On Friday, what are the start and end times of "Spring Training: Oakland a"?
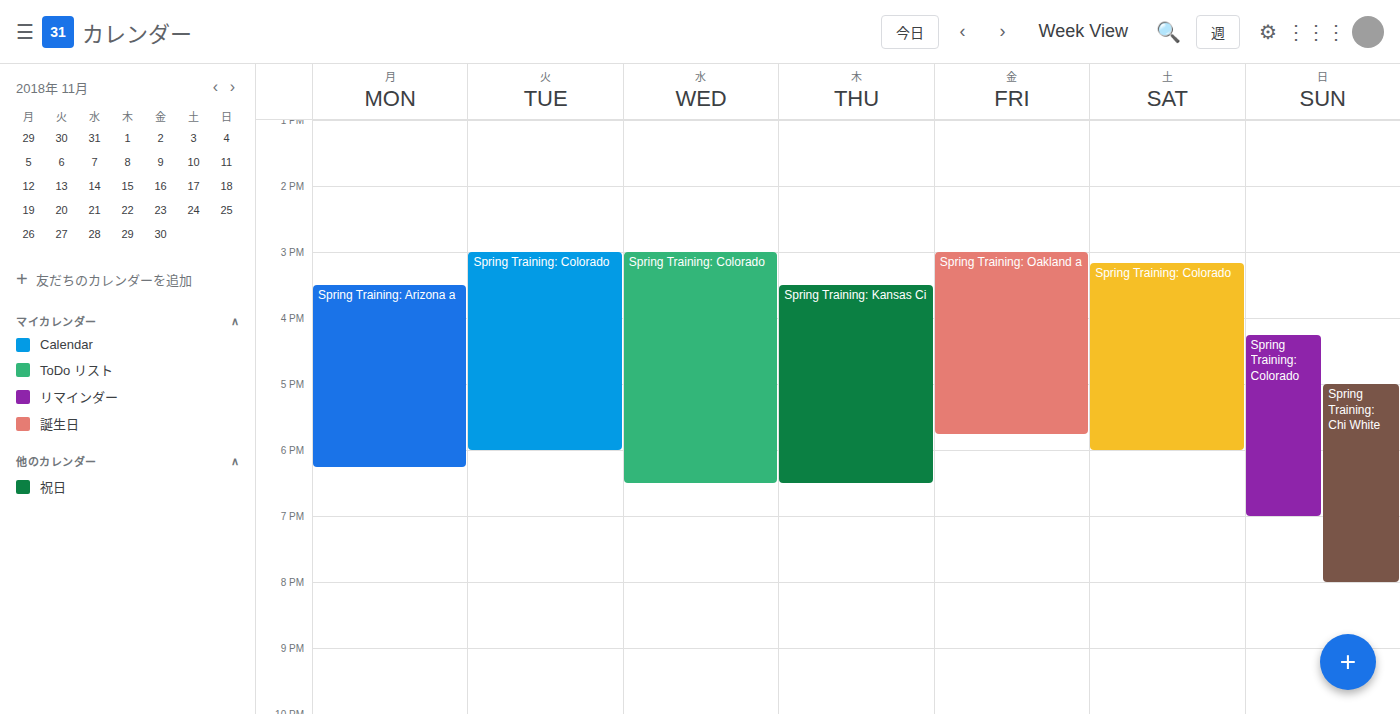
3:00 PM to 5:45 PM